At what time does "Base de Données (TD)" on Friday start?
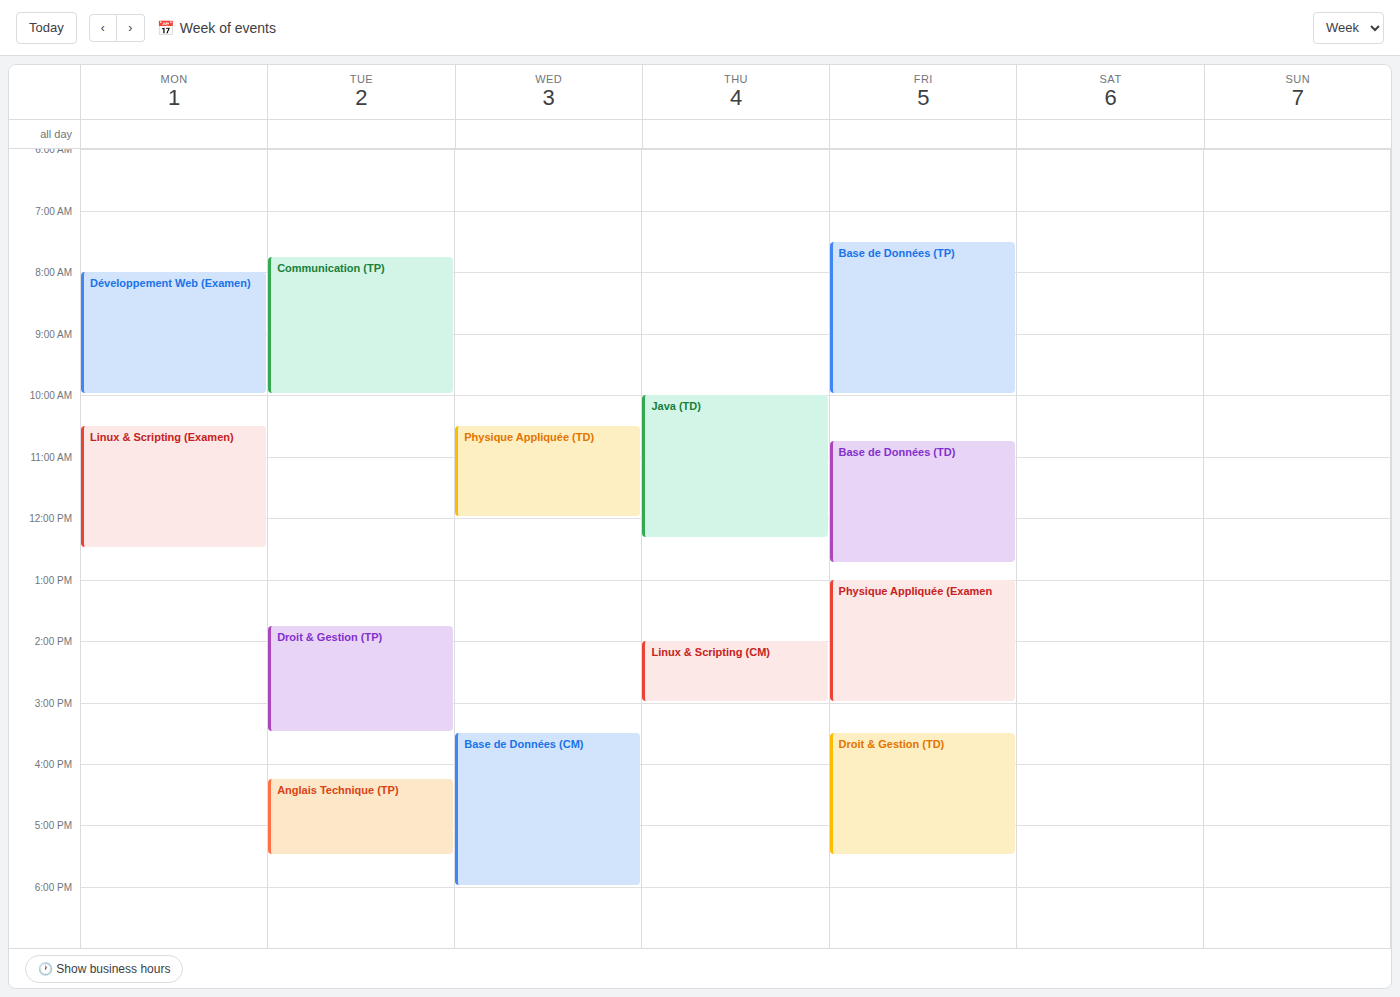
10:45 AM